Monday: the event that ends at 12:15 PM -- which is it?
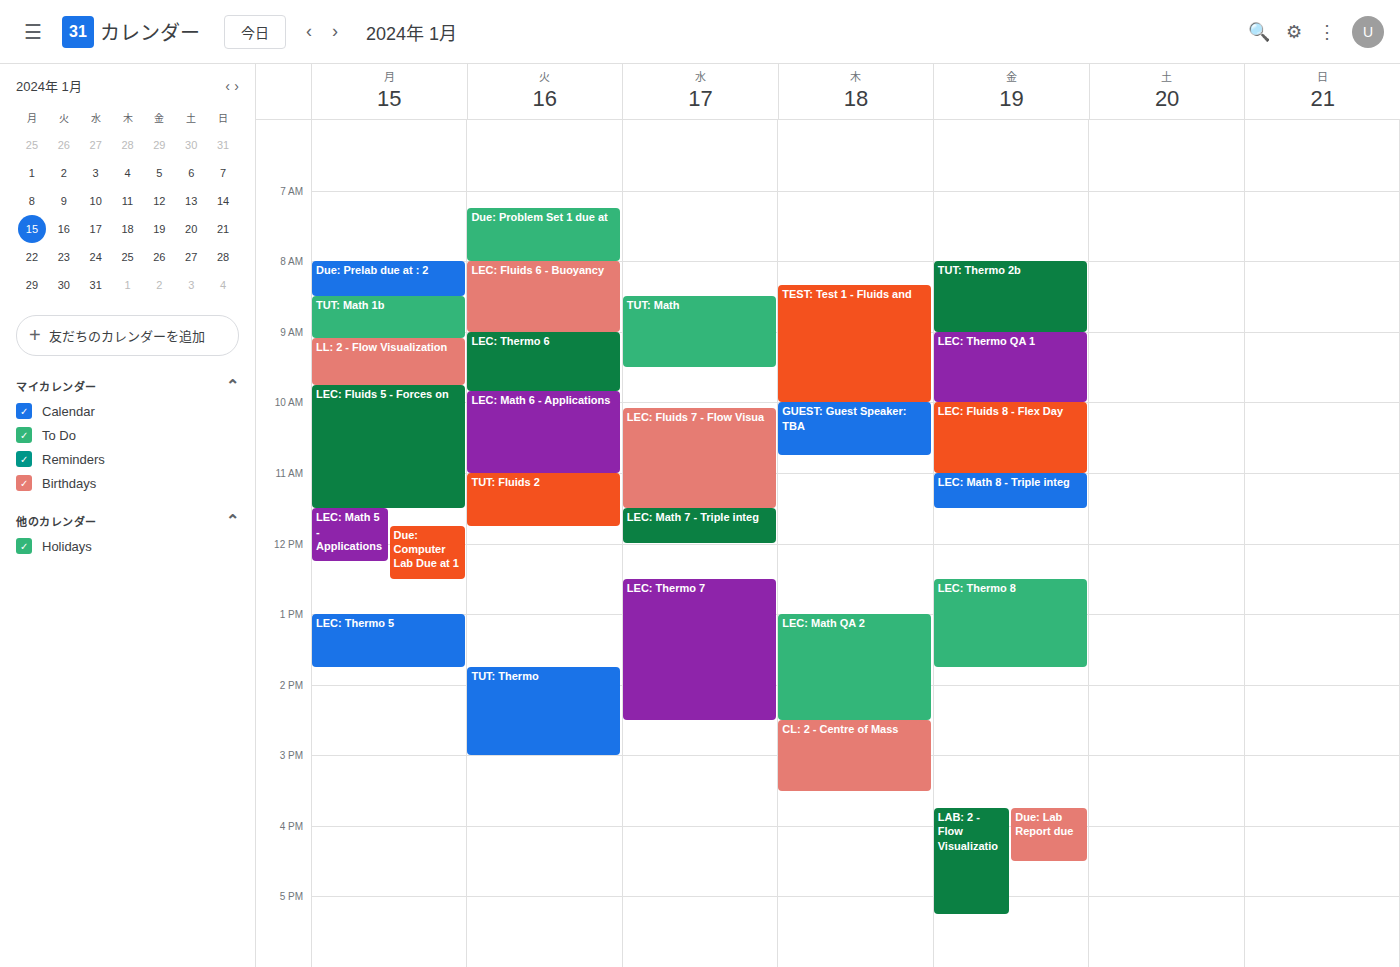
"LEC: Math 5 - Applications"